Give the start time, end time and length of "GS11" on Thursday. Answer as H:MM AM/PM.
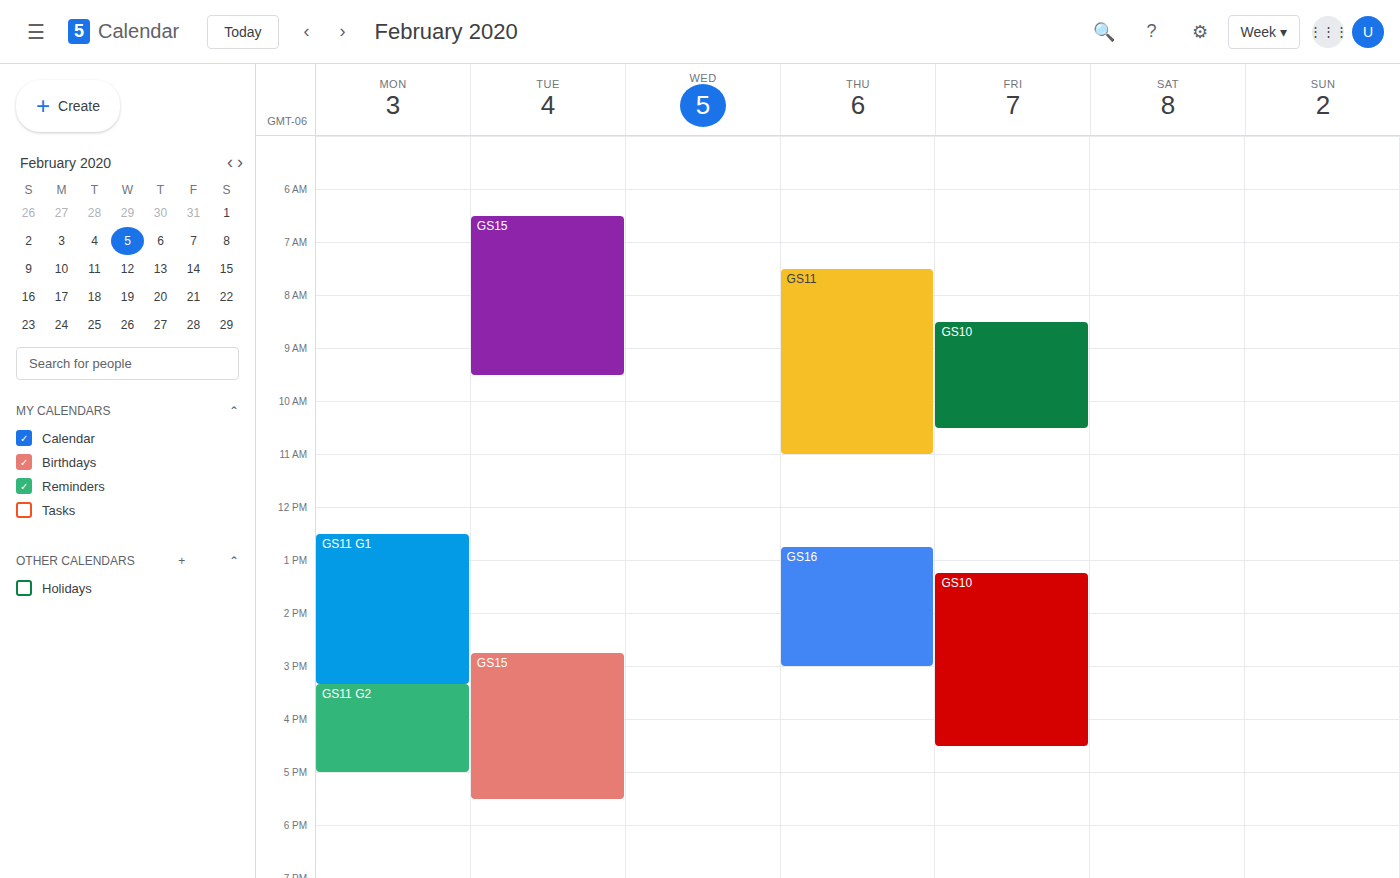
7:30 AM to 11:00 AM, 3 hours 30 minutes